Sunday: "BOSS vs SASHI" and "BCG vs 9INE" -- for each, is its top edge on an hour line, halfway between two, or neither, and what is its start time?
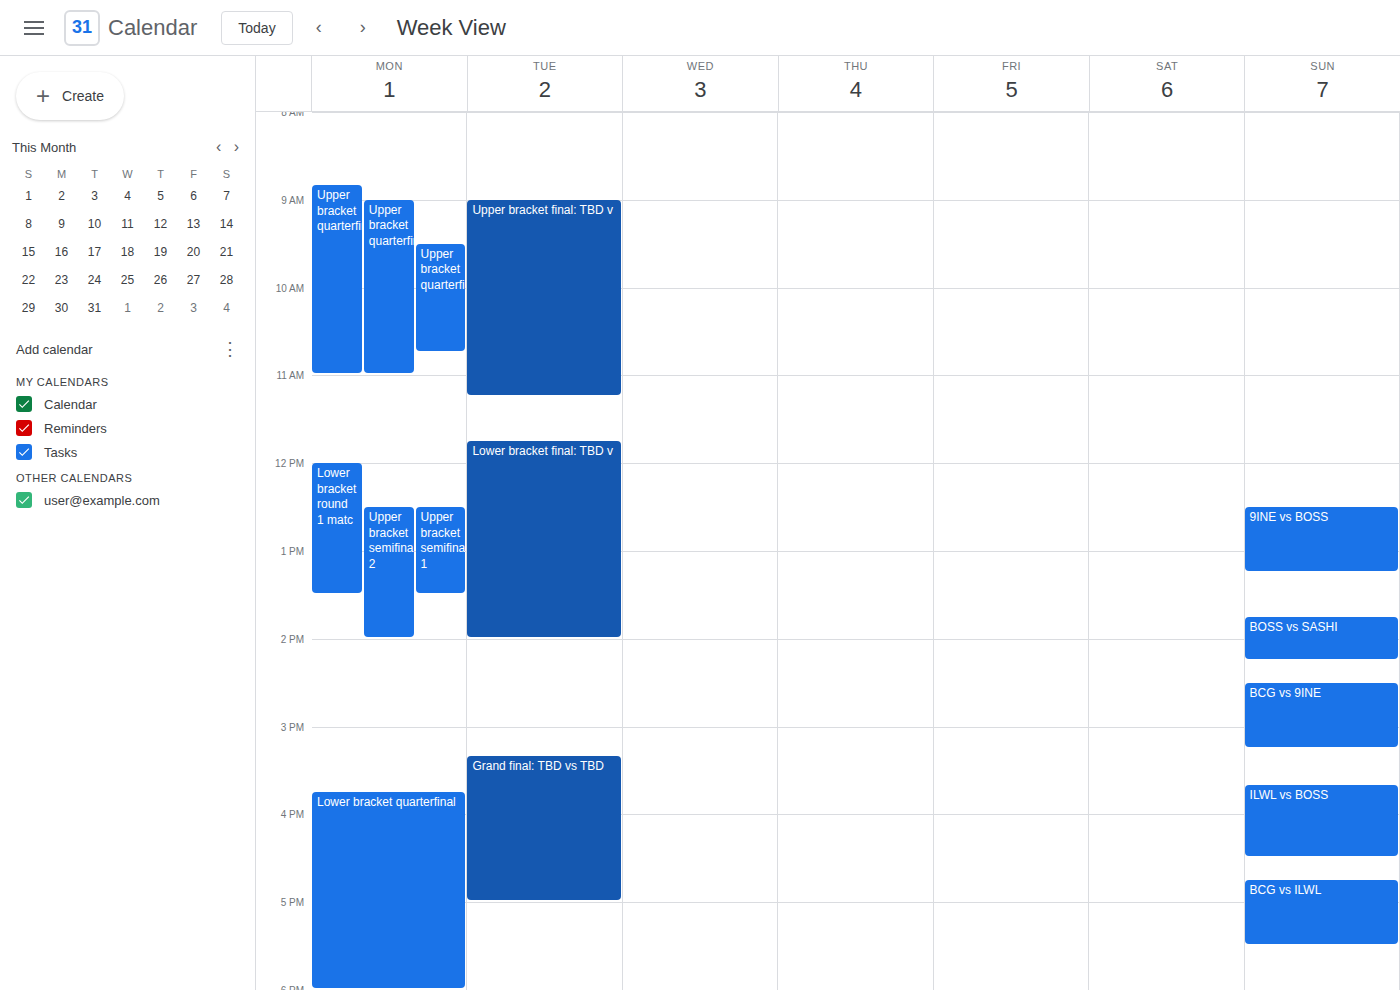
"BOSS vs SASHI": 1:45 PM, neither: three quarters of the way from the 1 PM line to the 2 PM line. "BCG vs 9INE": 2:30 PM, halfway between the 2 PM and 3 PM lines.